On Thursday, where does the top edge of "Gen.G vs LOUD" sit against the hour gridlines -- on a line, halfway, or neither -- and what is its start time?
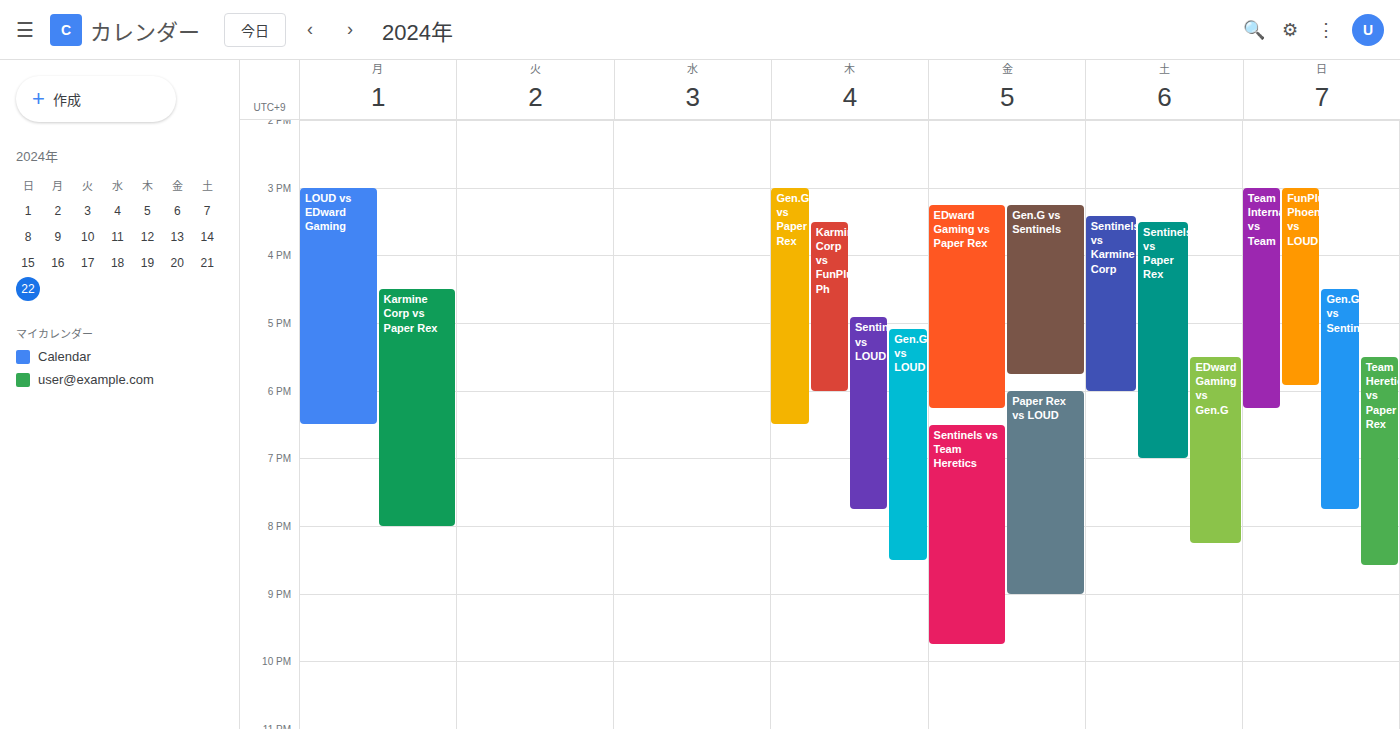
5:05 PM -- neither: 5 minutes below the 5 PM line and 55 minutes above the 6 PM line.